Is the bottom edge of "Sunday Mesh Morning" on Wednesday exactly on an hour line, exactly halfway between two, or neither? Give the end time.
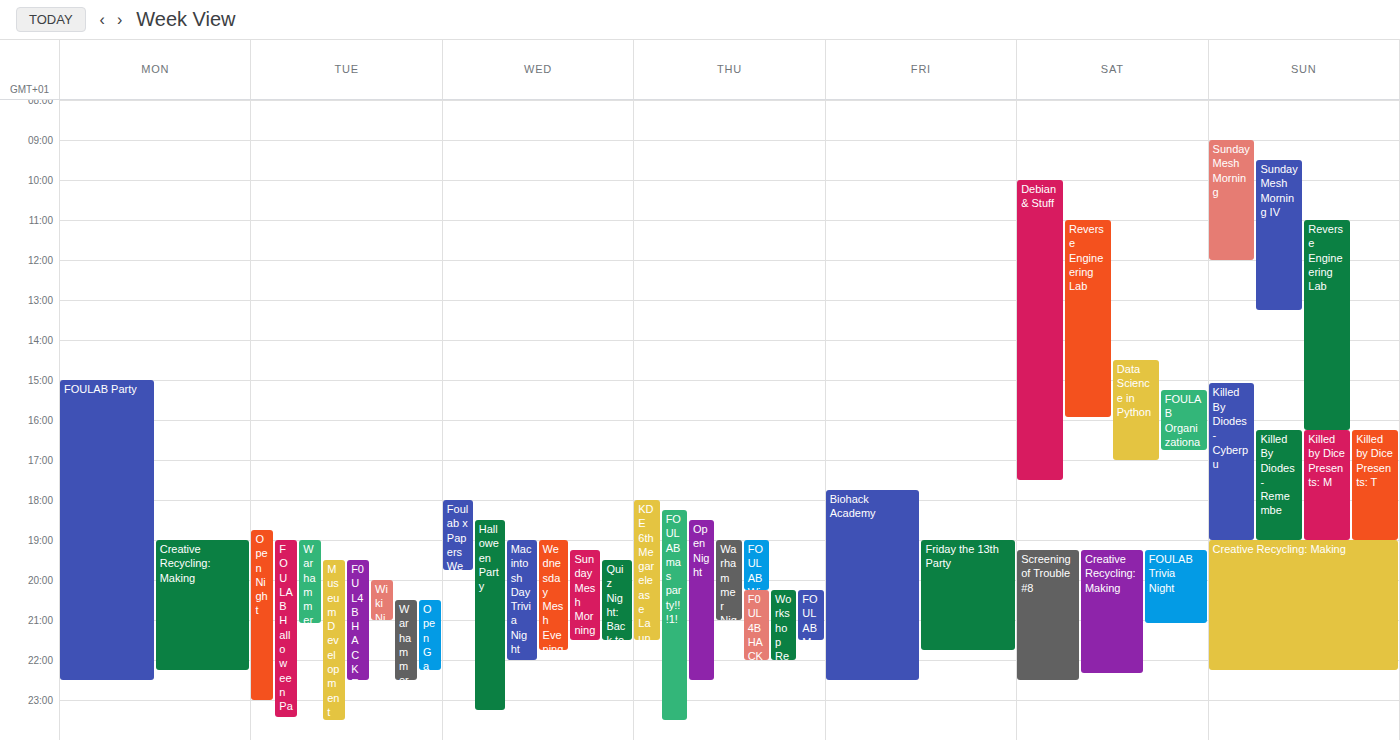
9:30 PM -- halfway between the 9 PM and 10 PM lines.